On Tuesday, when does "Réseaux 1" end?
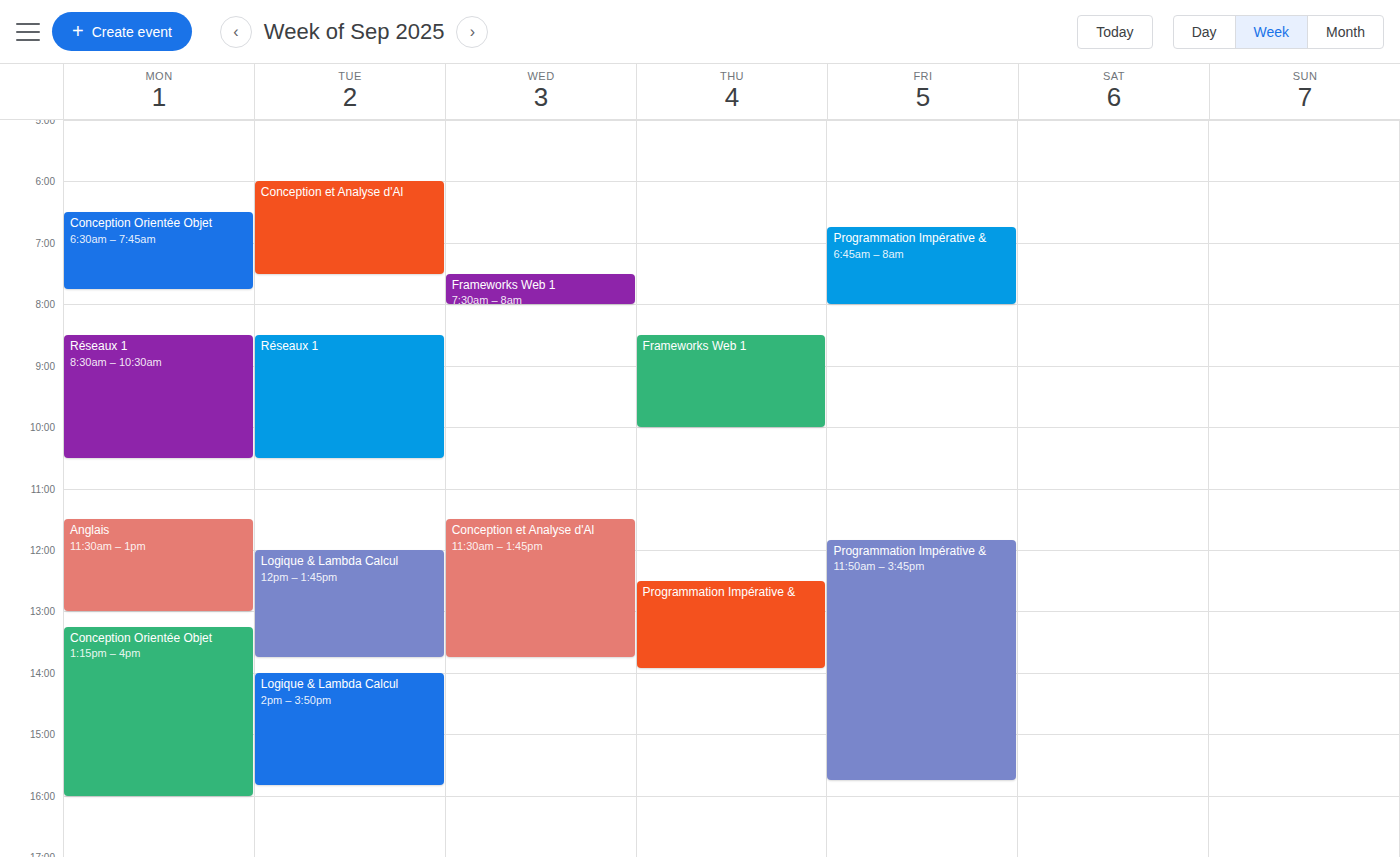
10:30 AM